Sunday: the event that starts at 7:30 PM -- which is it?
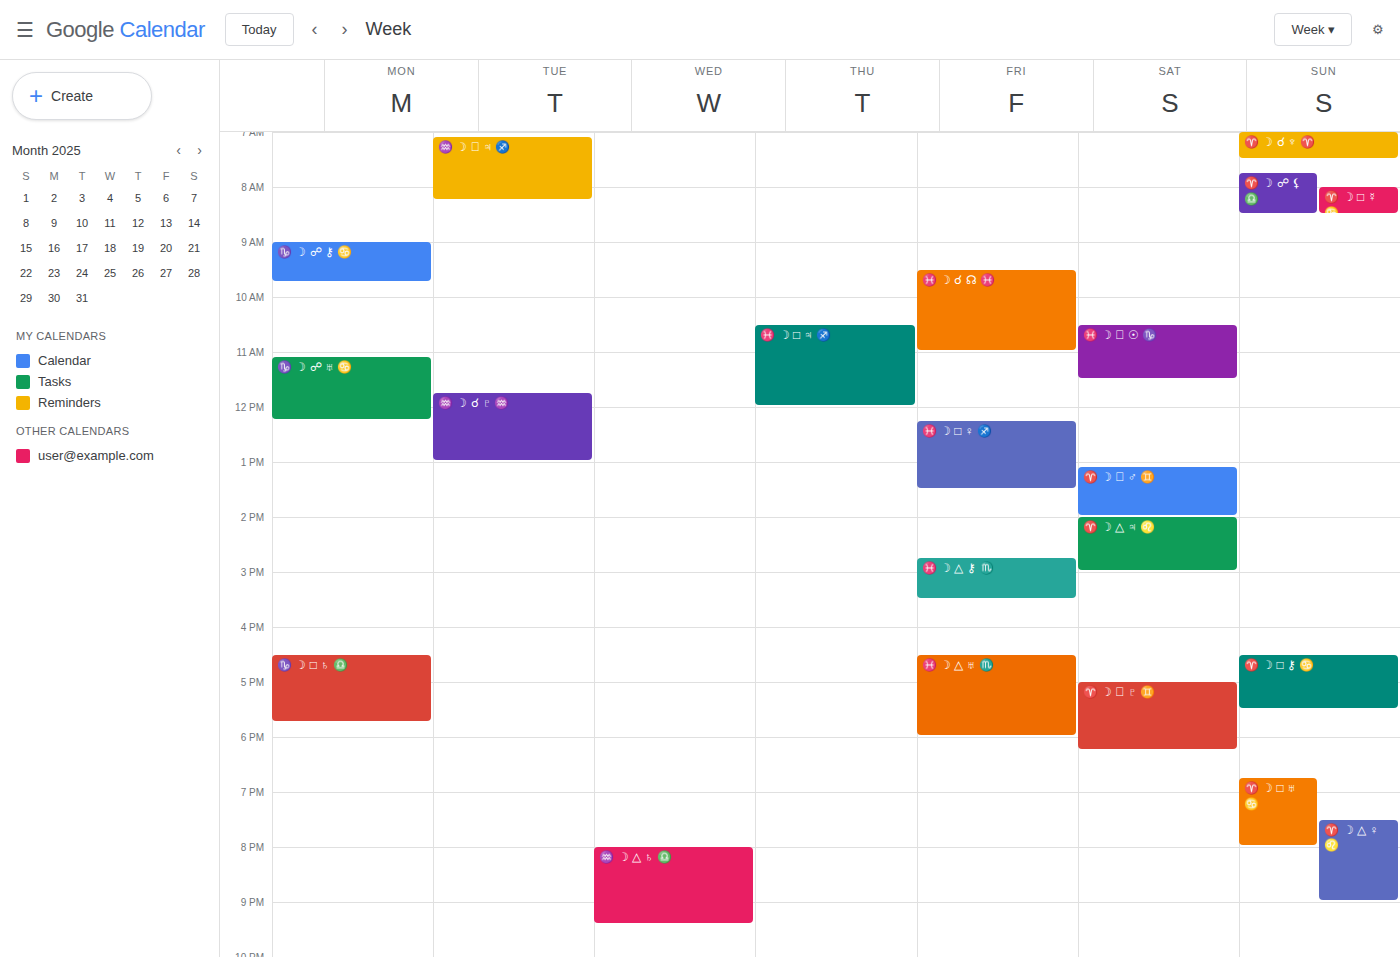
"♈️ ☽ △ ♀ ♌️"